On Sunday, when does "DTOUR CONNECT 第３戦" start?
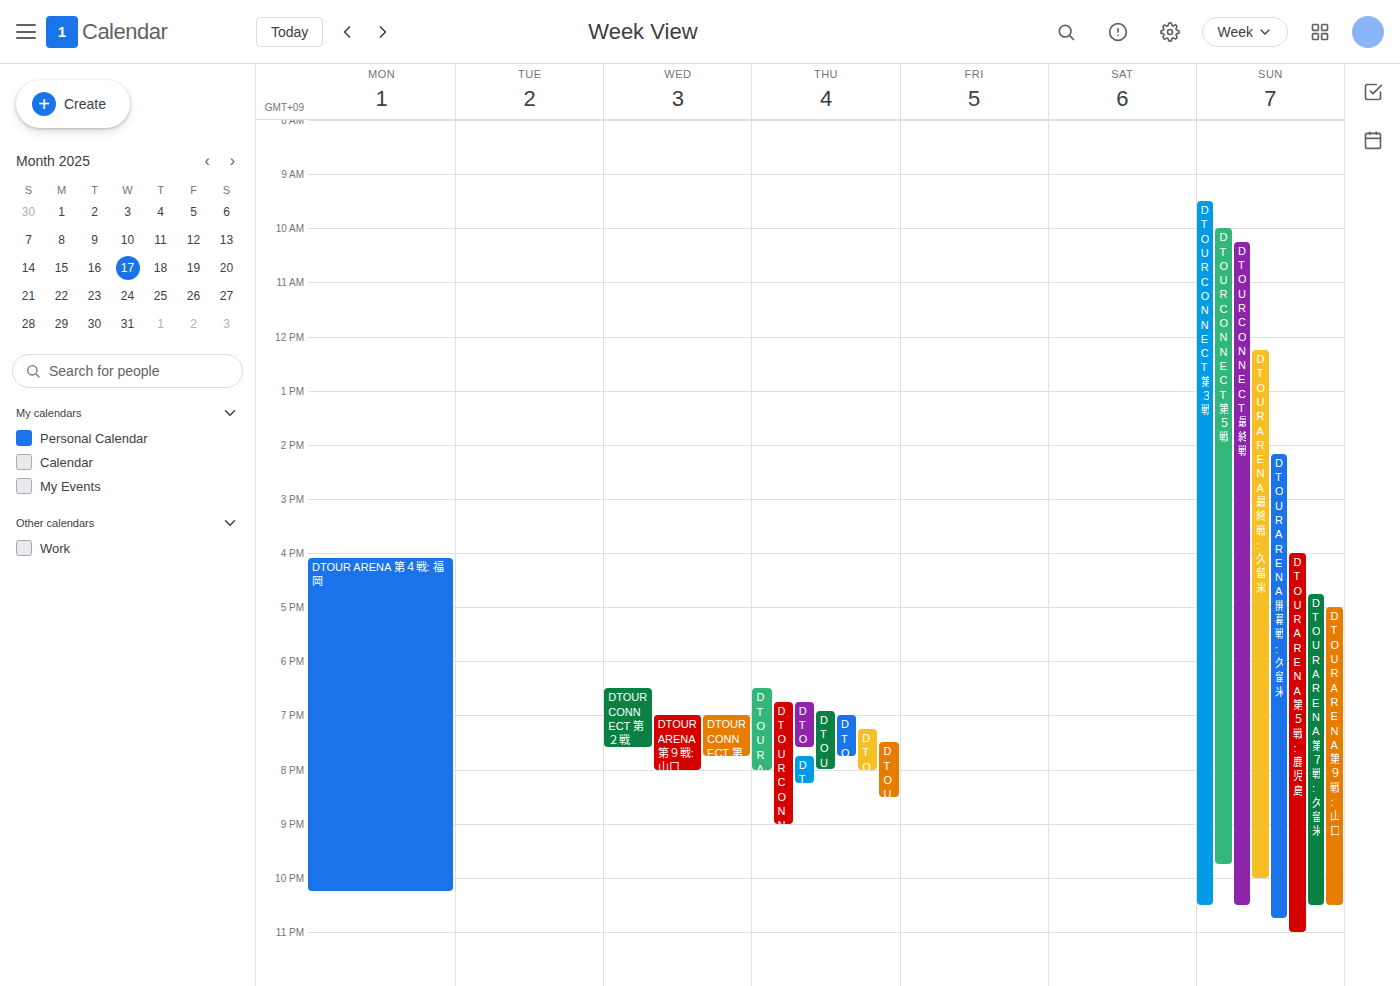
9:30 AM